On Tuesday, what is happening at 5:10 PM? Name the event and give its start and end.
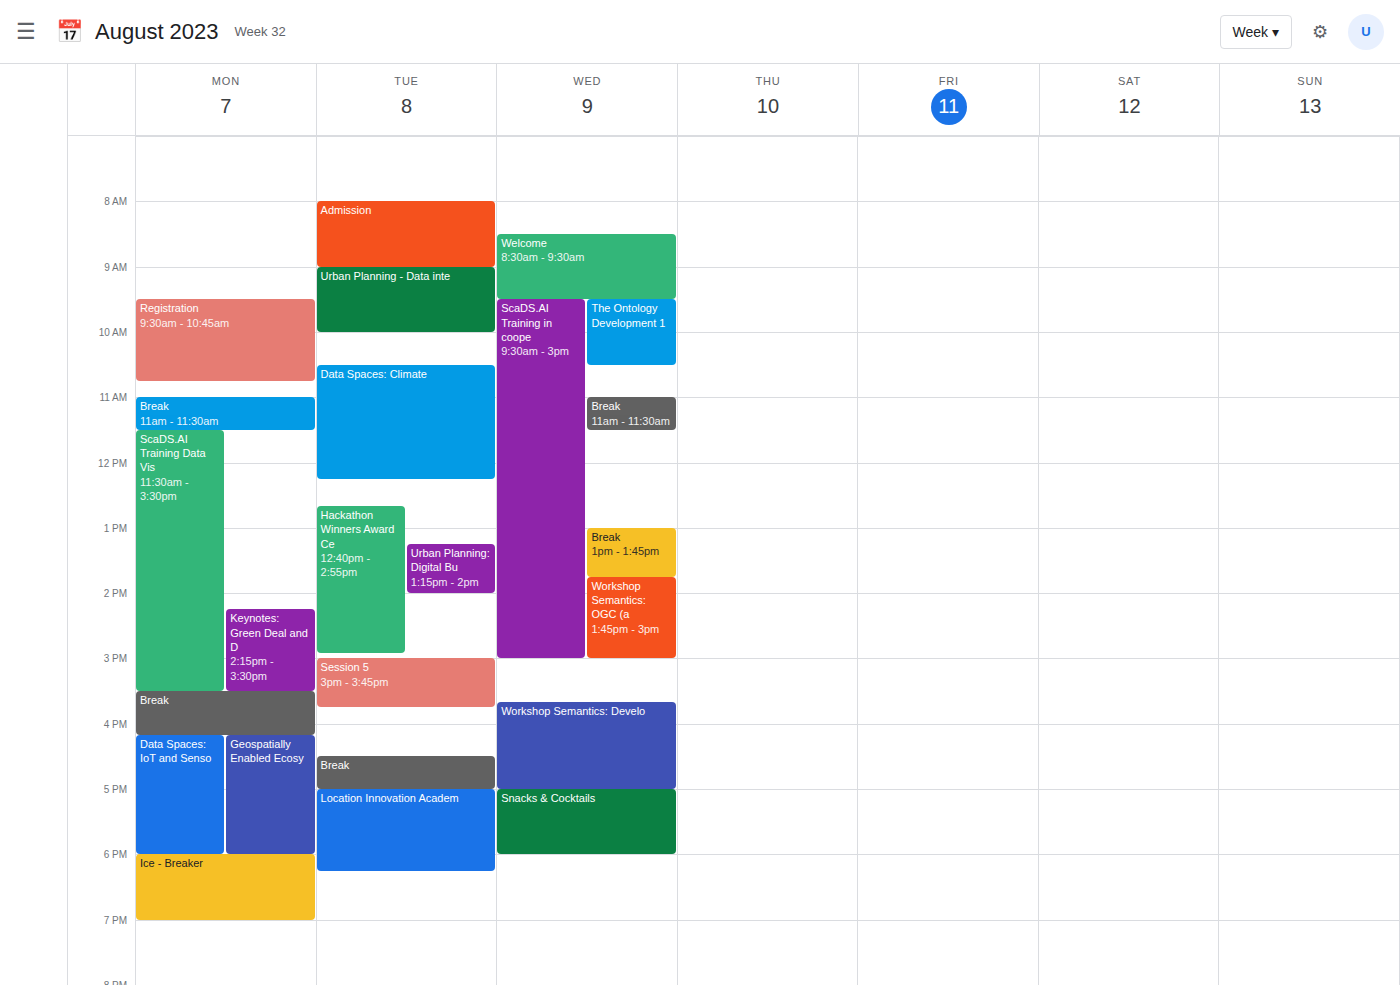
"Location Innovation Academ", 5:00 PM to 6:15 PM